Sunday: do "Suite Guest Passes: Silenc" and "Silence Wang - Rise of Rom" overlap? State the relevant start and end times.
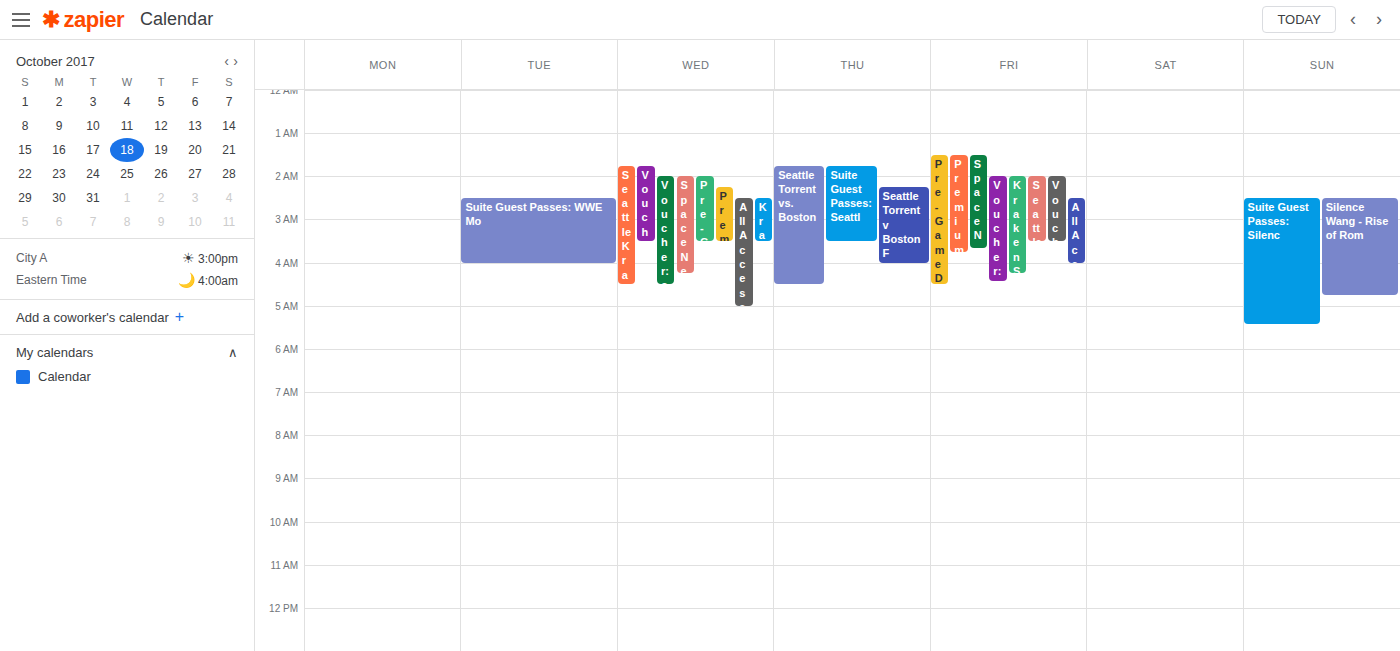
"Silence Wang - Rise of Rom" runs 2:30 AM to 4:45 AM, inside "Suite Guest Passes: Silenc" -- they overlap.